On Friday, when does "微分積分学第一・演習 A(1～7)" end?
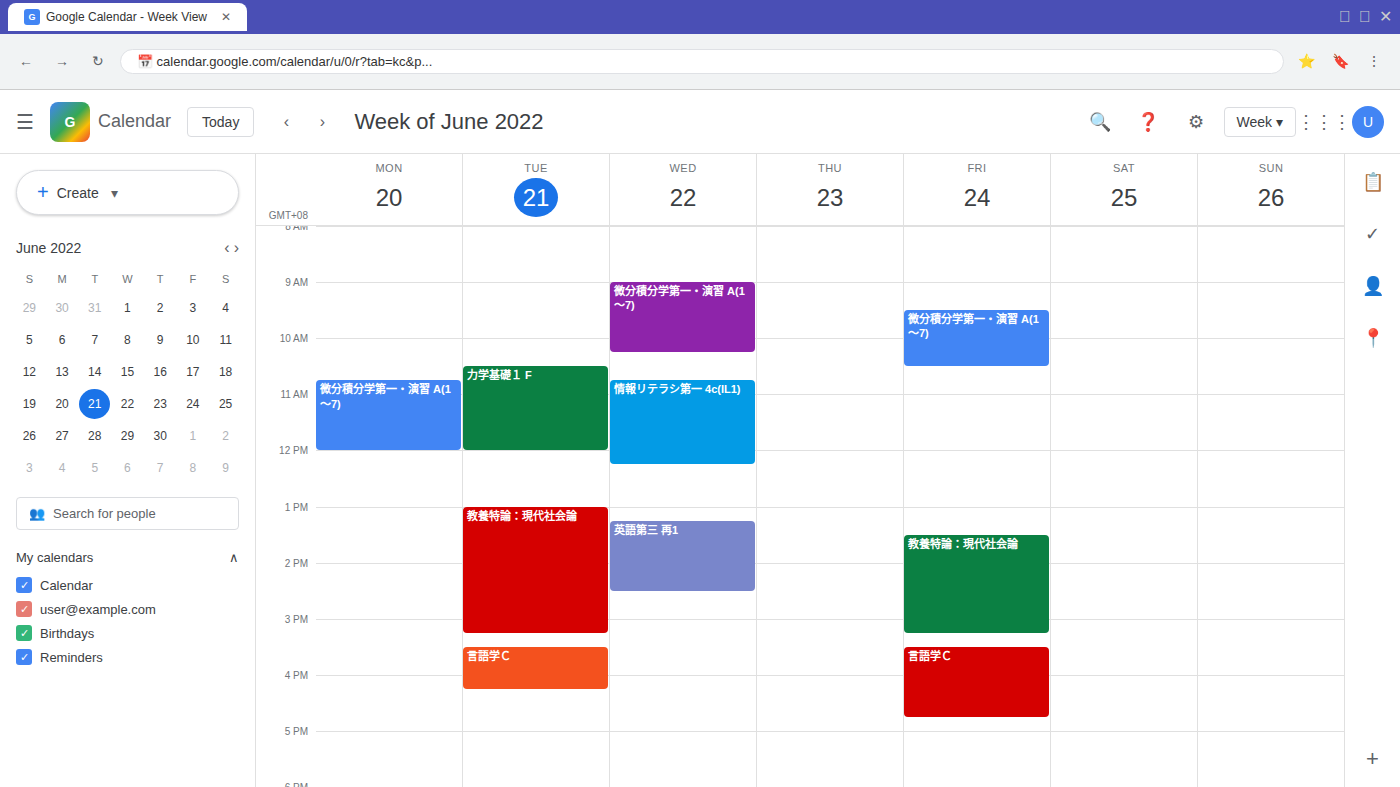
10:30 AM